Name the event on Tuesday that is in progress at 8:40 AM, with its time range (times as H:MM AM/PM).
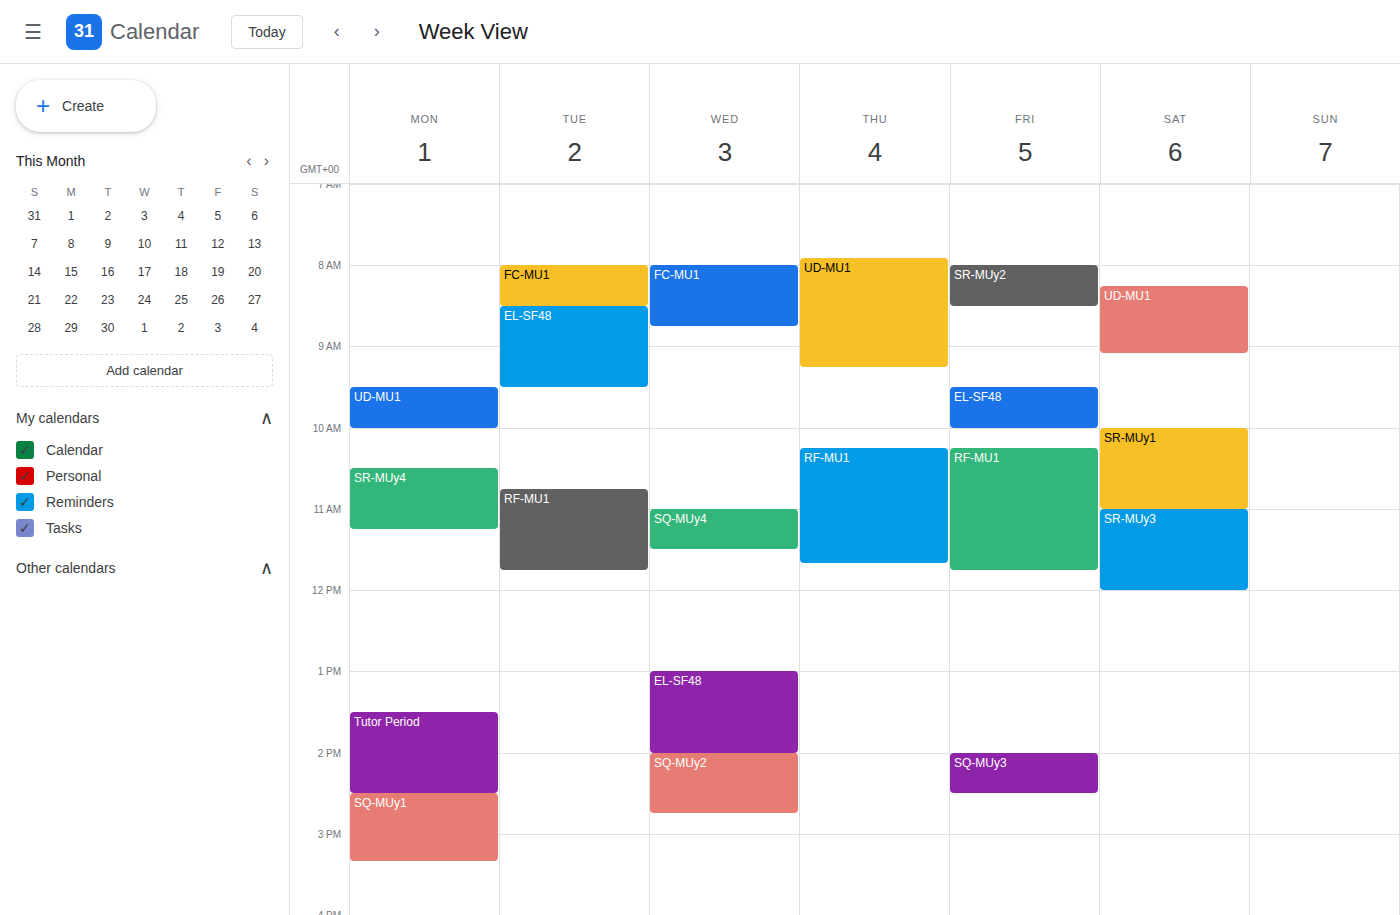
"EL-SF48", 8:30 AM to 9:30 AM